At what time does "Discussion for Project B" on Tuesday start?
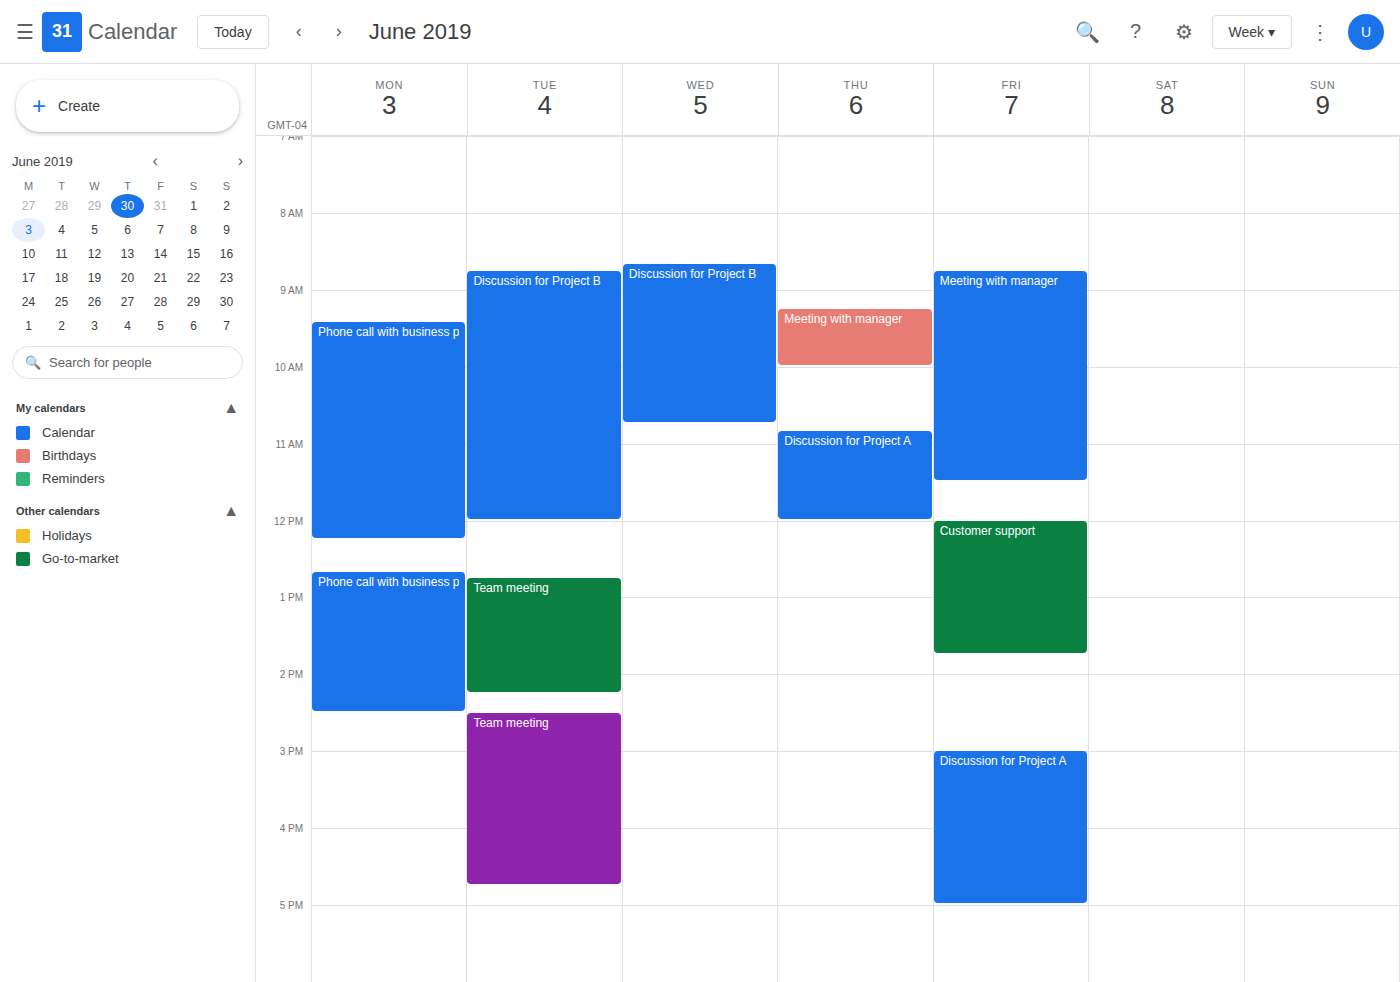
8:45 AM